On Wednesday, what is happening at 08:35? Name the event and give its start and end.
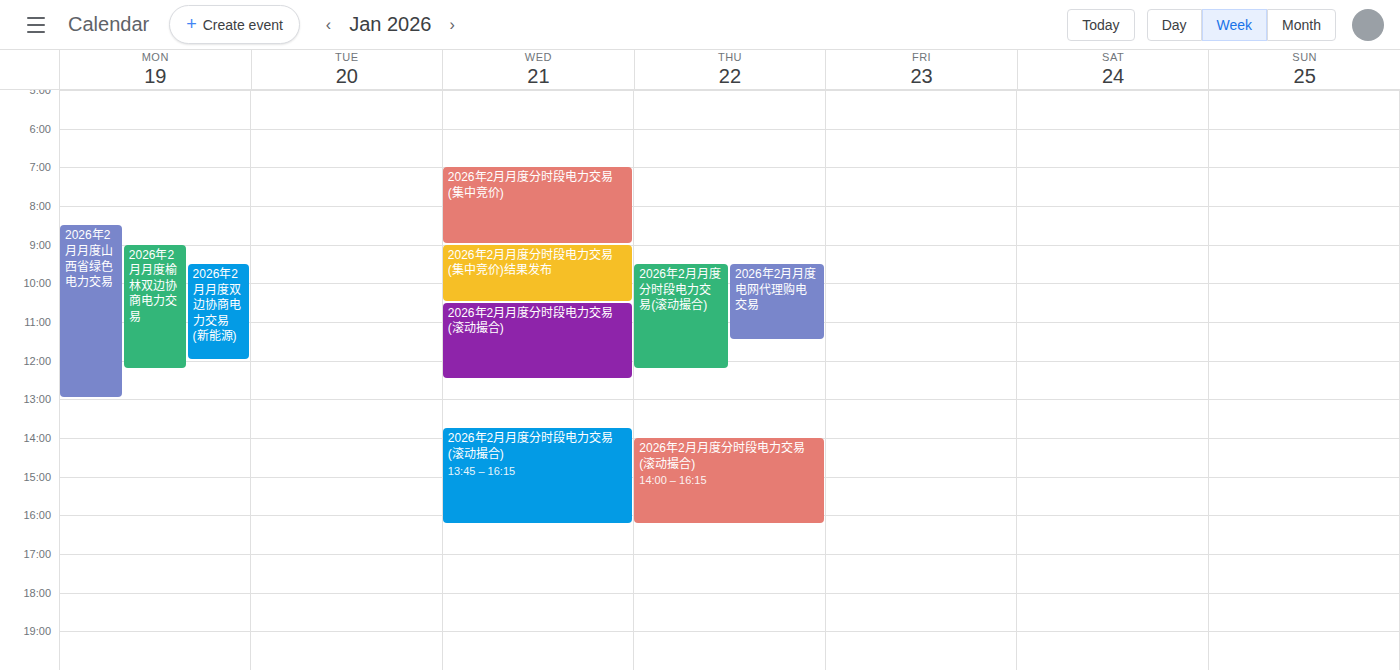
"2026年2月月度分时段电力交易(集中竞价)", 07:00 to 09:00